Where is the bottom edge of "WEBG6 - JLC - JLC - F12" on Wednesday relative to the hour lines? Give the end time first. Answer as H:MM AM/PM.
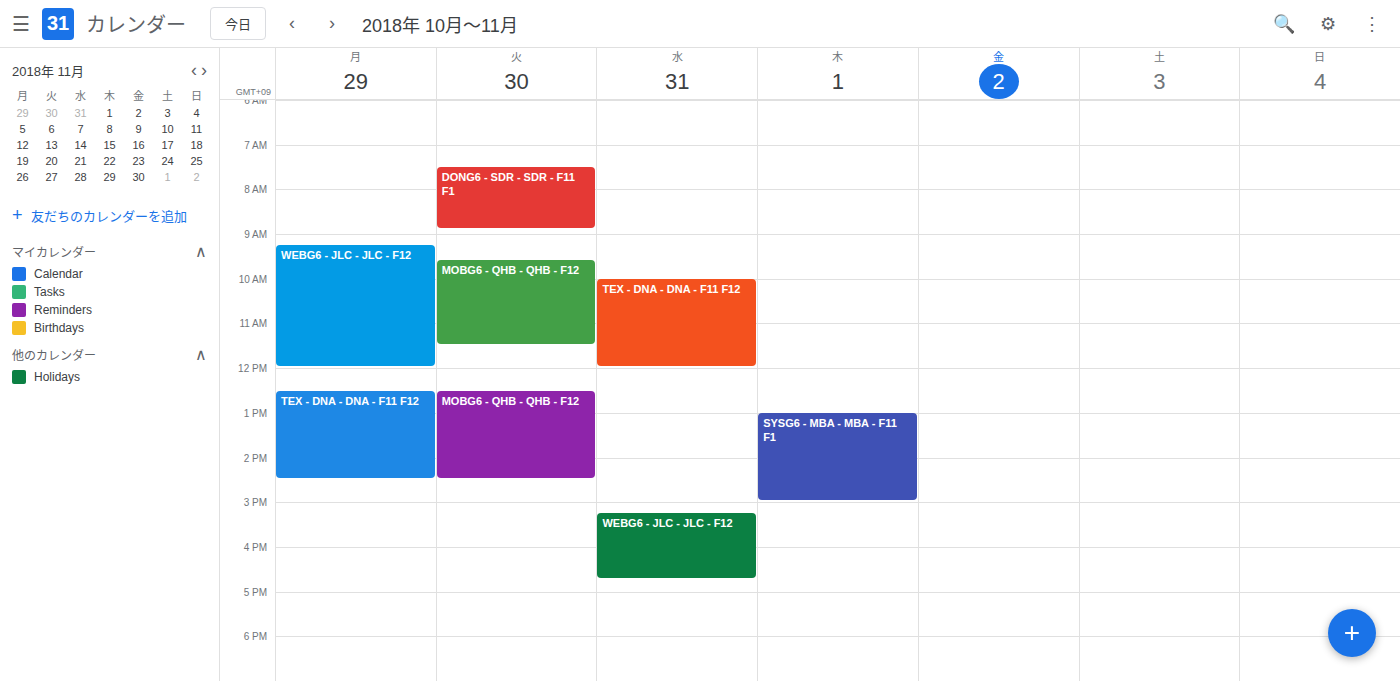
4:45 PM -- neither: three quarters of the way from the 4 PM line to the 5 PM line.